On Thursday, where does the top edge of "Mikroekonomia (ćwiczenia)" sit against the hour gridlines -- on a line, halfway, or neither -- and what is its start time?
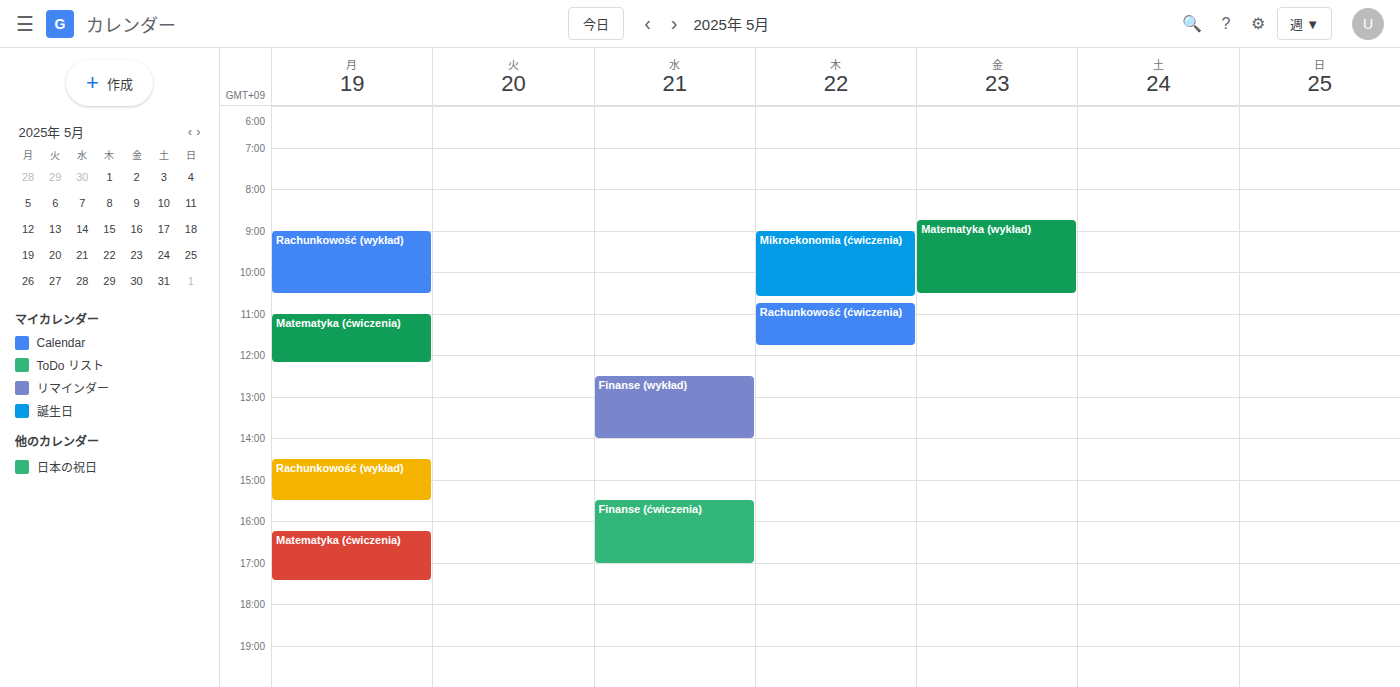
9:00 AM -- exactly on the 9 AM line.